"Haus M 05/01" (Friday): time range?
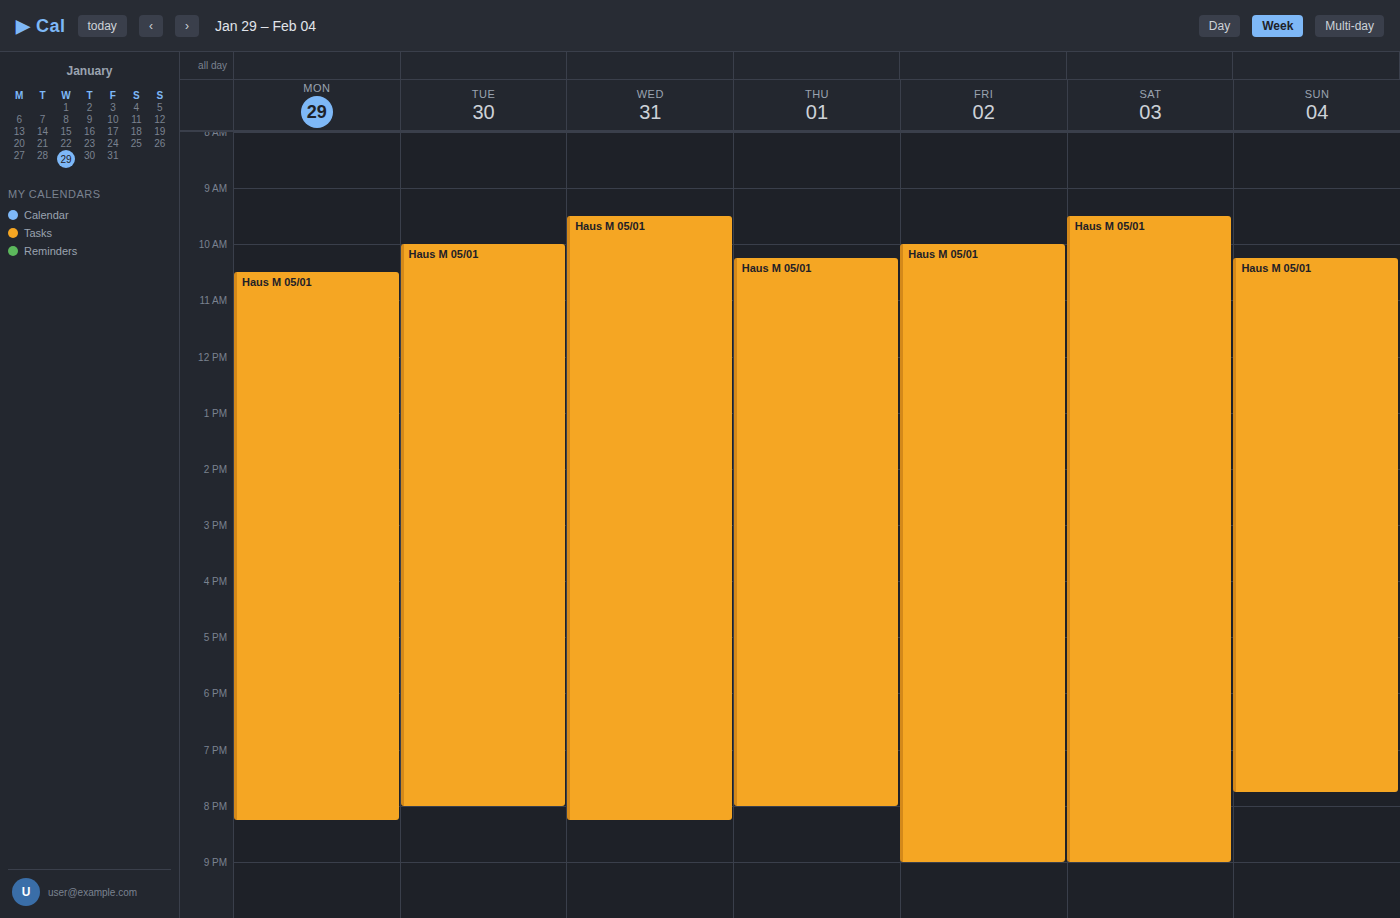
10:00 AM to 9:00 PM